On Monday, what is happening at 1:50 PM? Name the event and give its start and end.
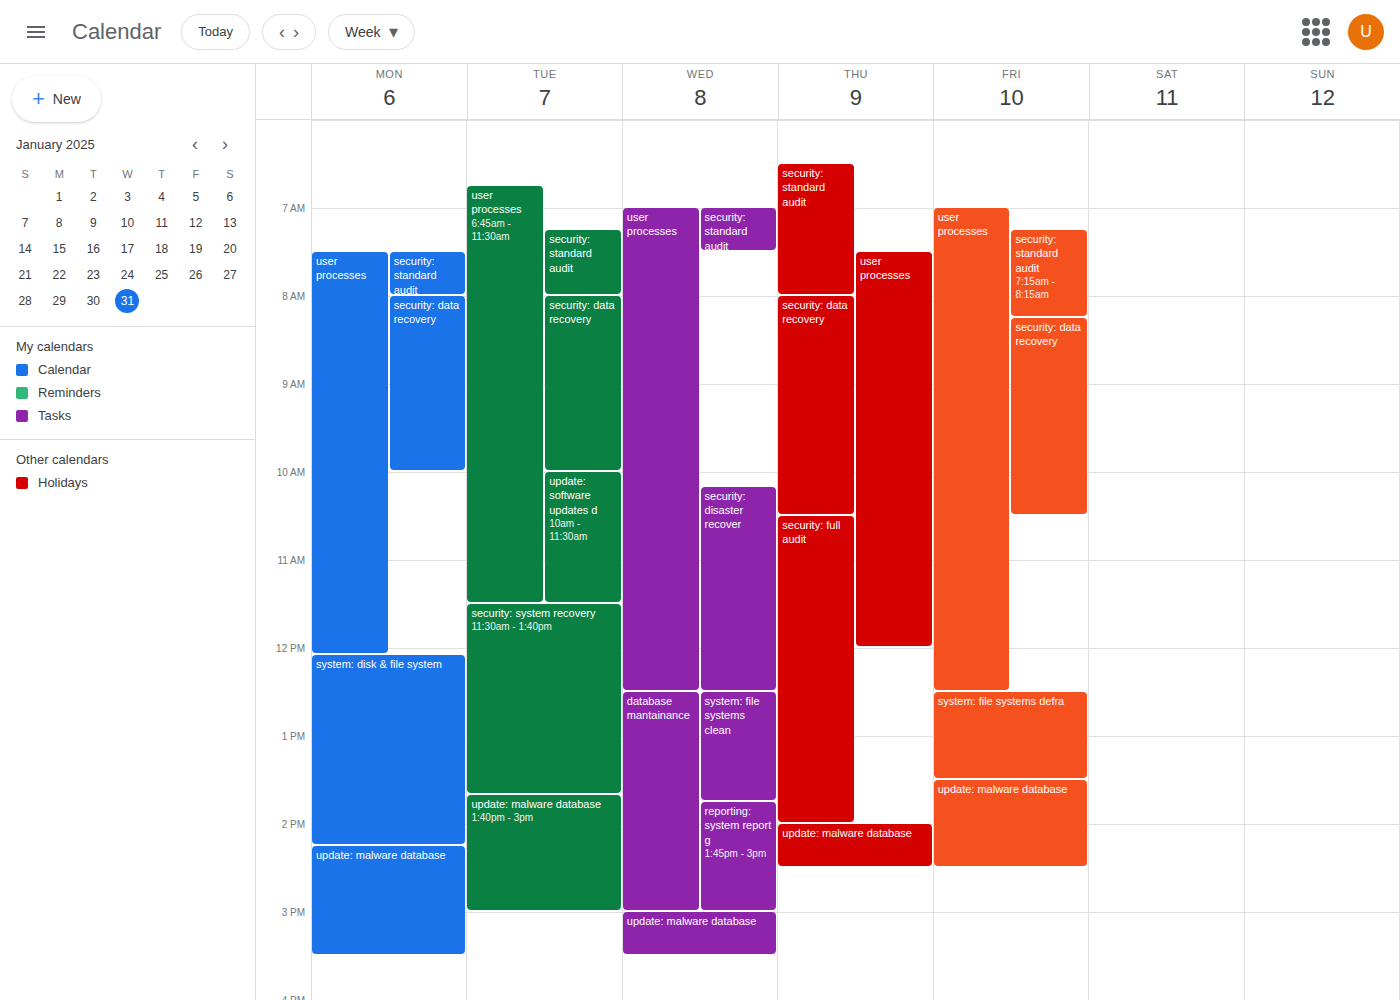
"system: disk & file system", 12:05 PM to 2:15 PM